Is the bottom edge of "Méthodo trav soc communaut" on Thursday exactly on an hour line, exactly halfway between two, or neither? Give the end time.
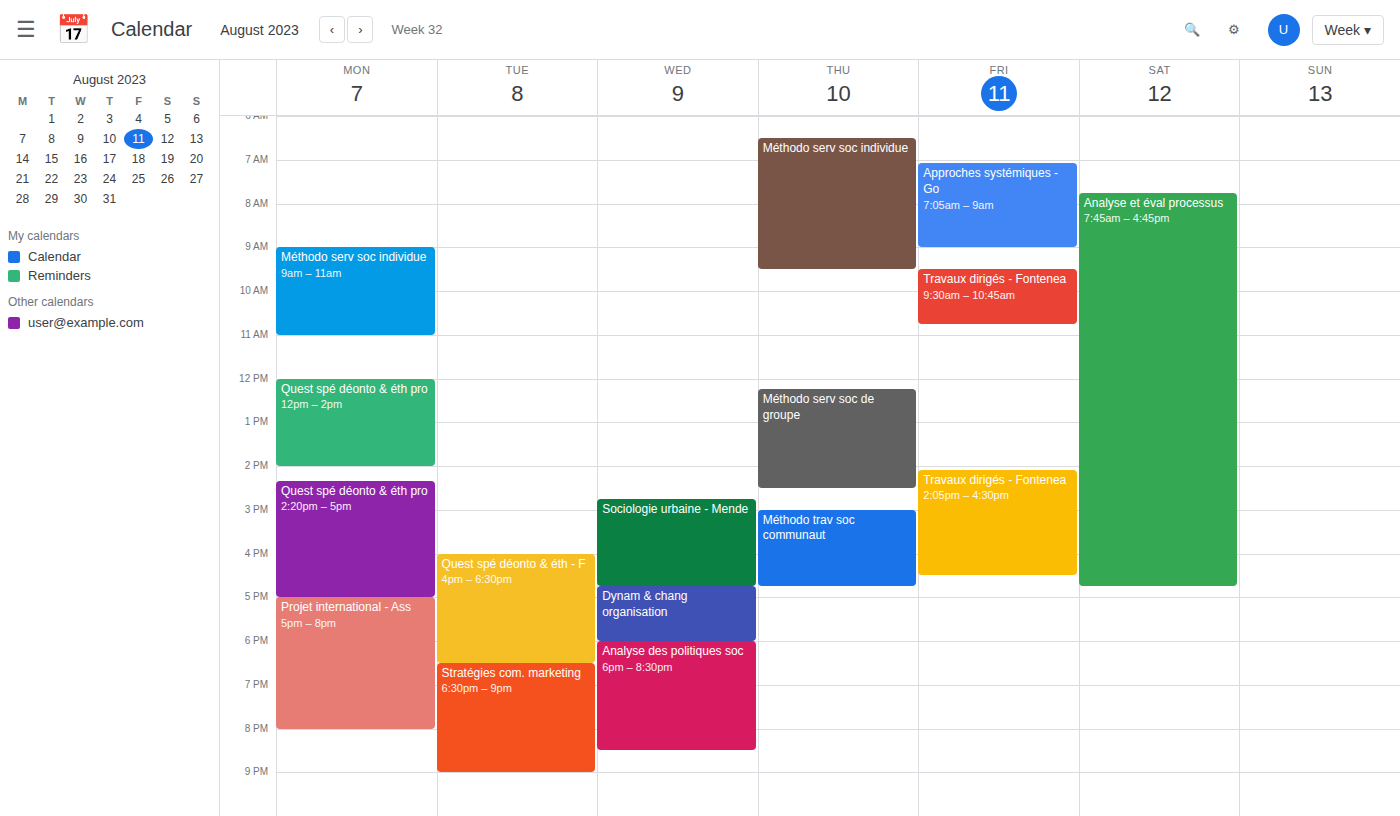
4:45 PM -- neither: three quarters of the way from the 4 PM line to the 5 PM line.